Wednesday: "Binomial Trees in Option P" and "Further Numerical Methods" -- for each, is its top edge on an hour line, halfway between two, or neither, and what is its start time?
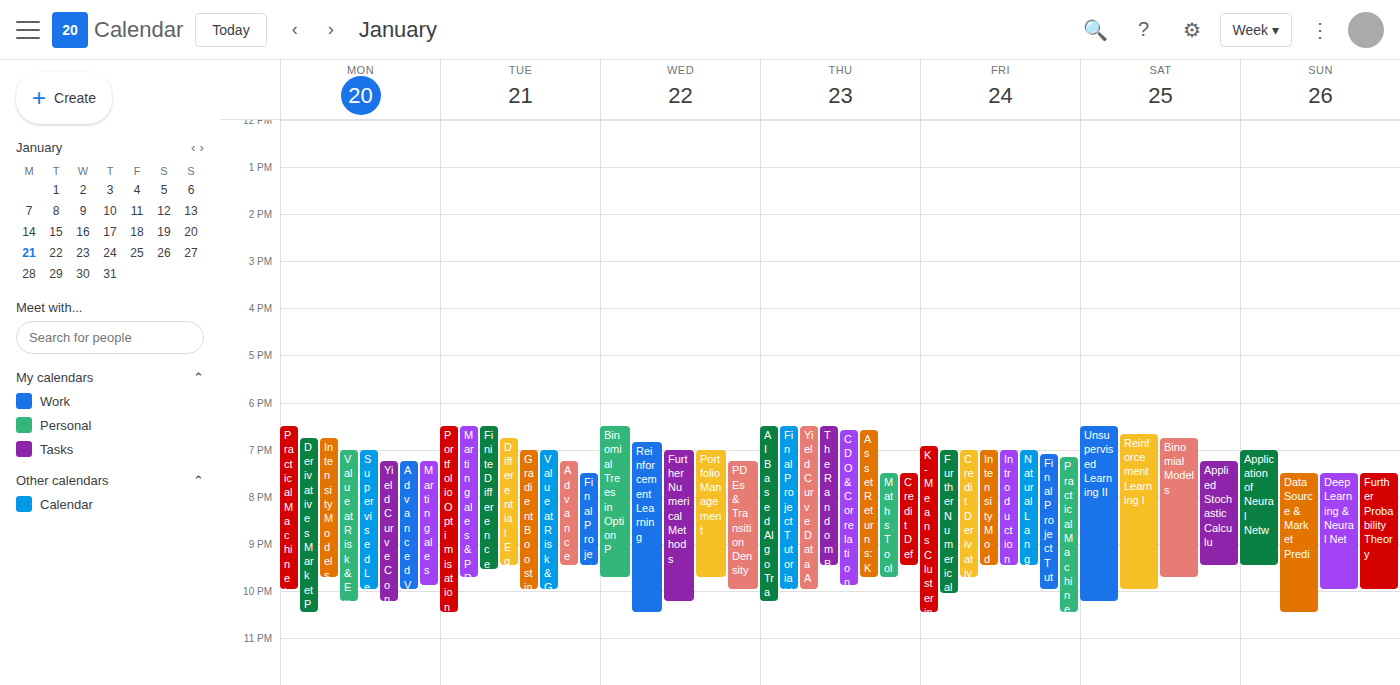
"Binomial Trees in Option P": 18:30, halfway between the 18:00 and 19:00 lines. "Further Numerical Methods": 19:00, exactly on the 19:00 line.